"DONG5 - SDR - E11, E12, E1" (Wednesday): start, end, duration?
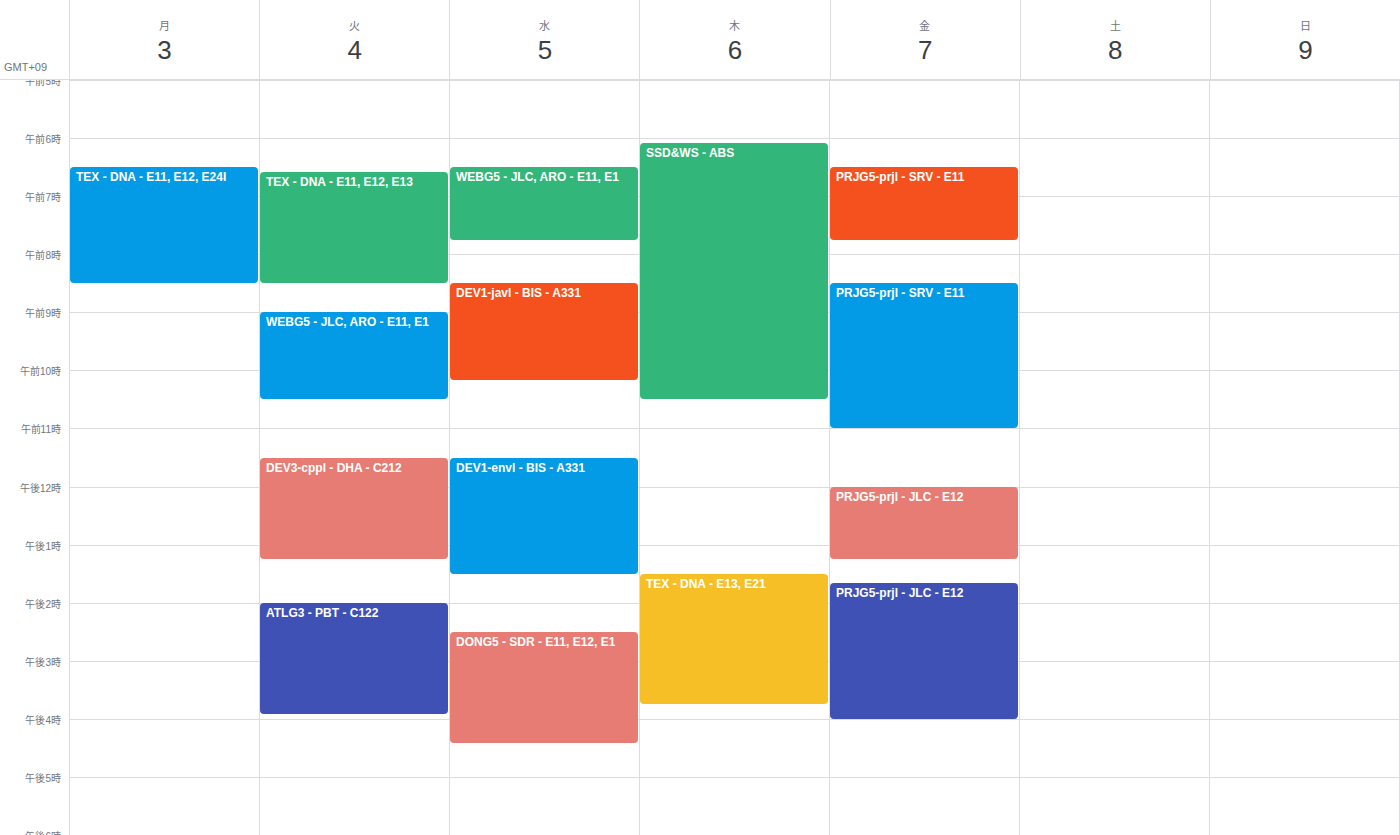
2:30 PM to 4:25 PM, 1 hour 55 minutes